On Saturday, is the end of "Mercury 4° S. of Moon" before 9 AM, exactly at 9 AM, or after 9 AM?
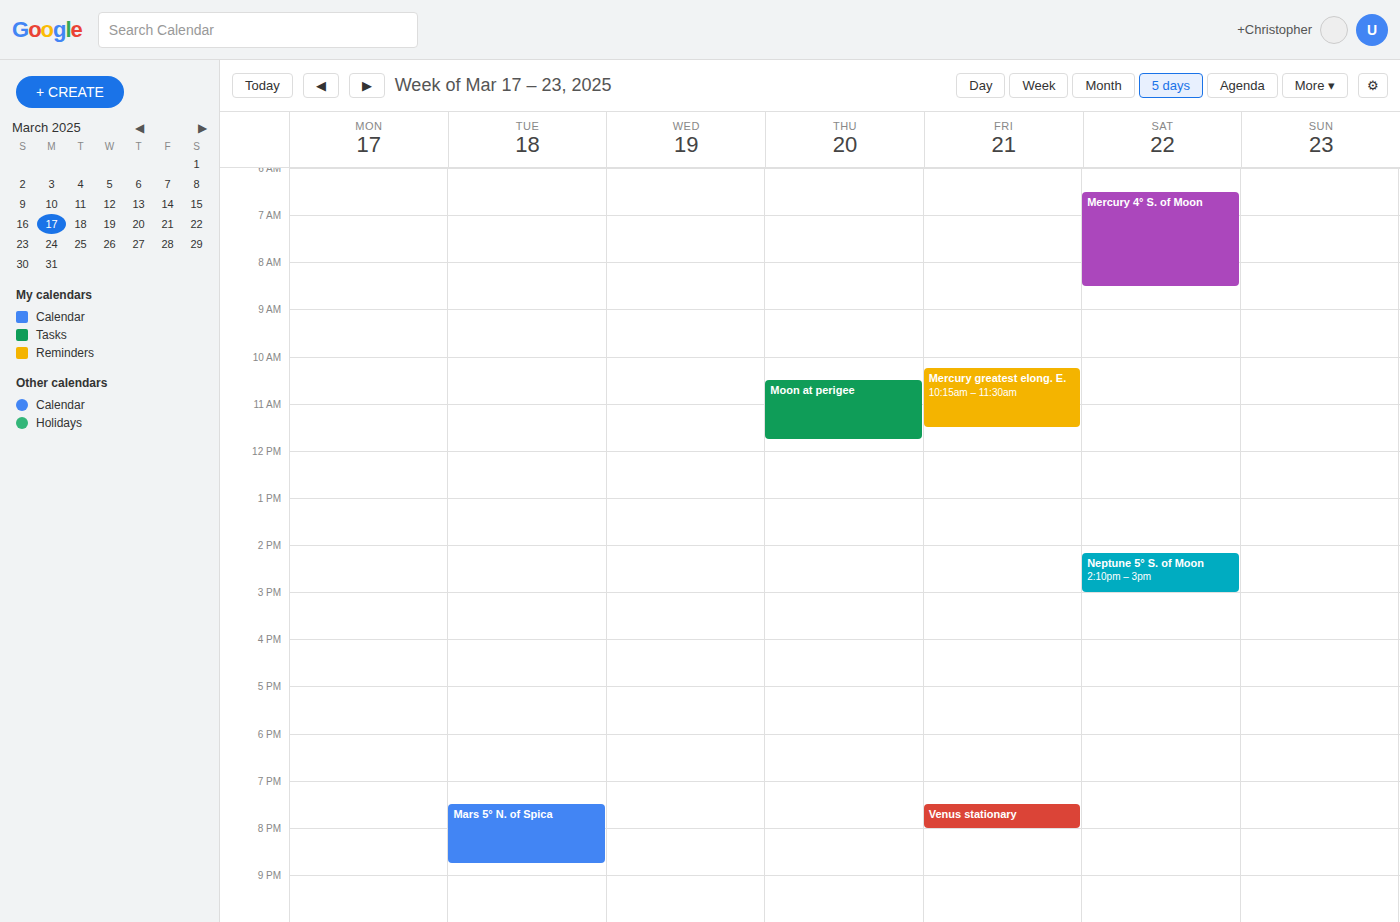
8:30 AM -- before 9 AM, 30 minutes above the 9 AM line.